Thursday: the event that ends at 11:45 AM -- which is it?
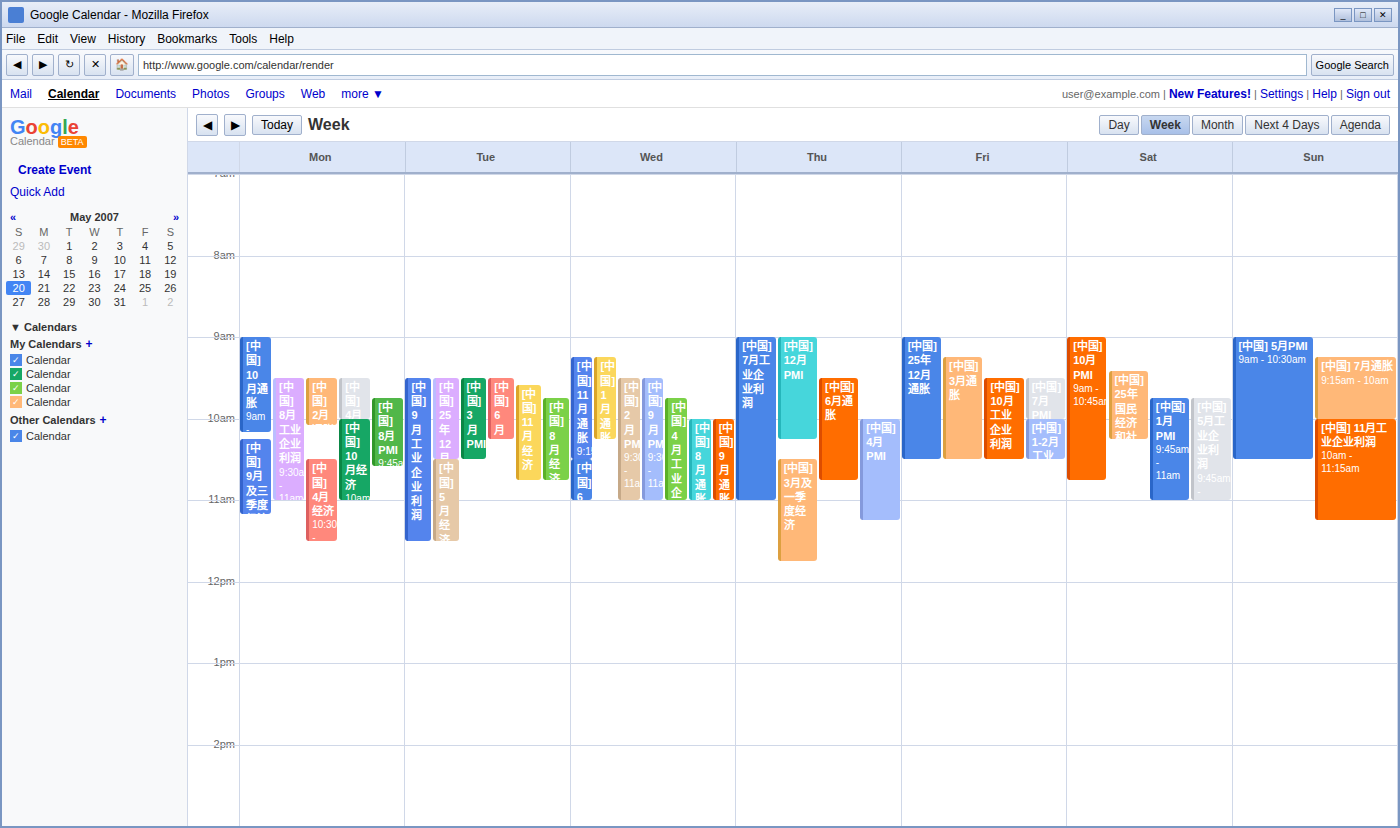
"[中国] 3月及一季度经济"